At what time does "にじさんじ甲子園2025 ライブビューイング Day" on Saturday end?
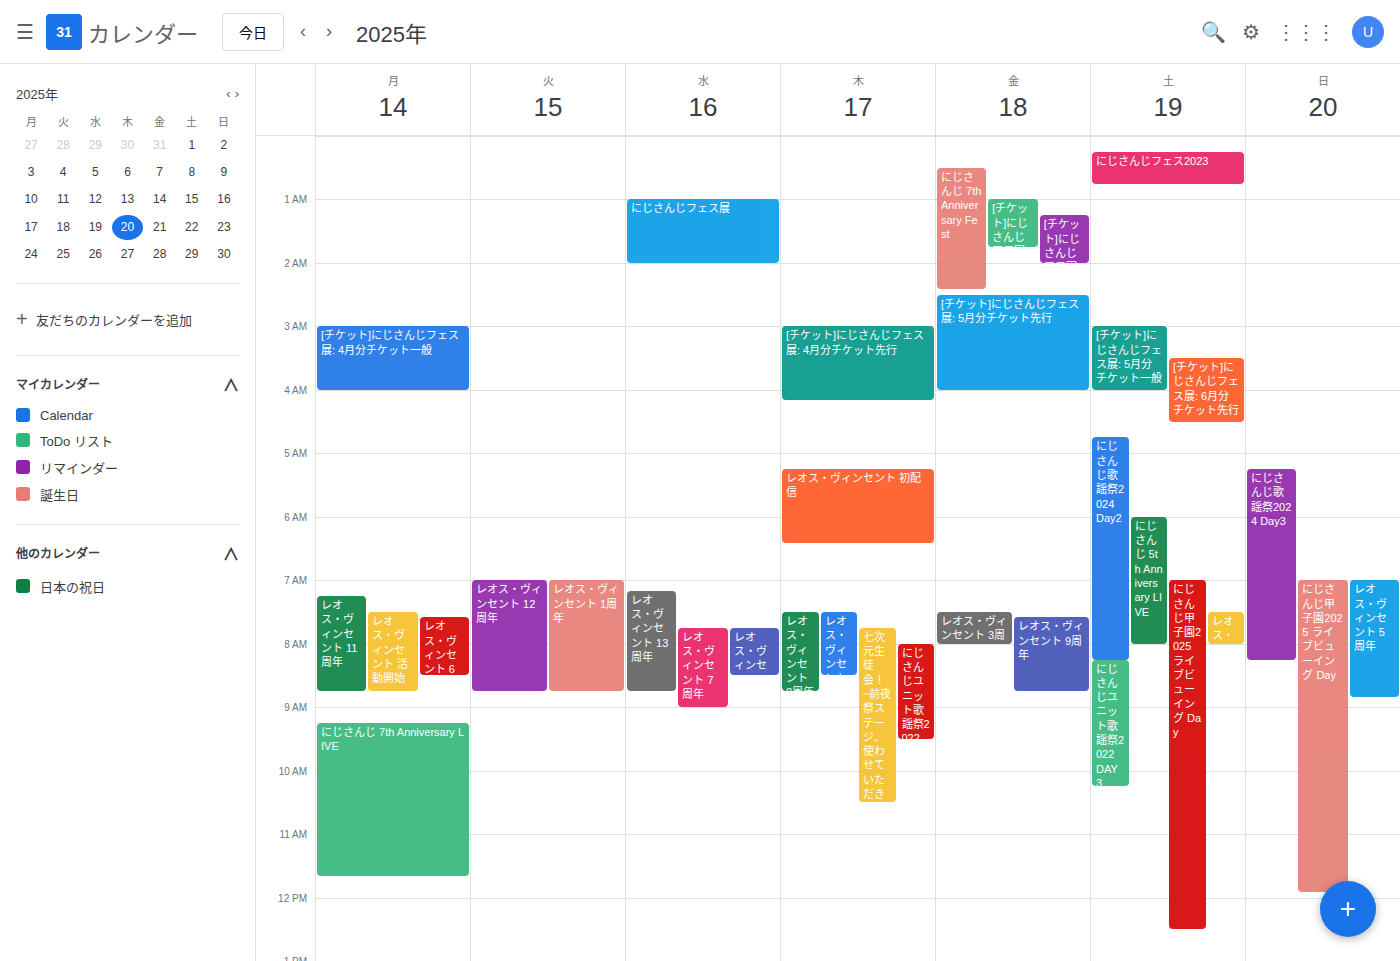
12:30 PM